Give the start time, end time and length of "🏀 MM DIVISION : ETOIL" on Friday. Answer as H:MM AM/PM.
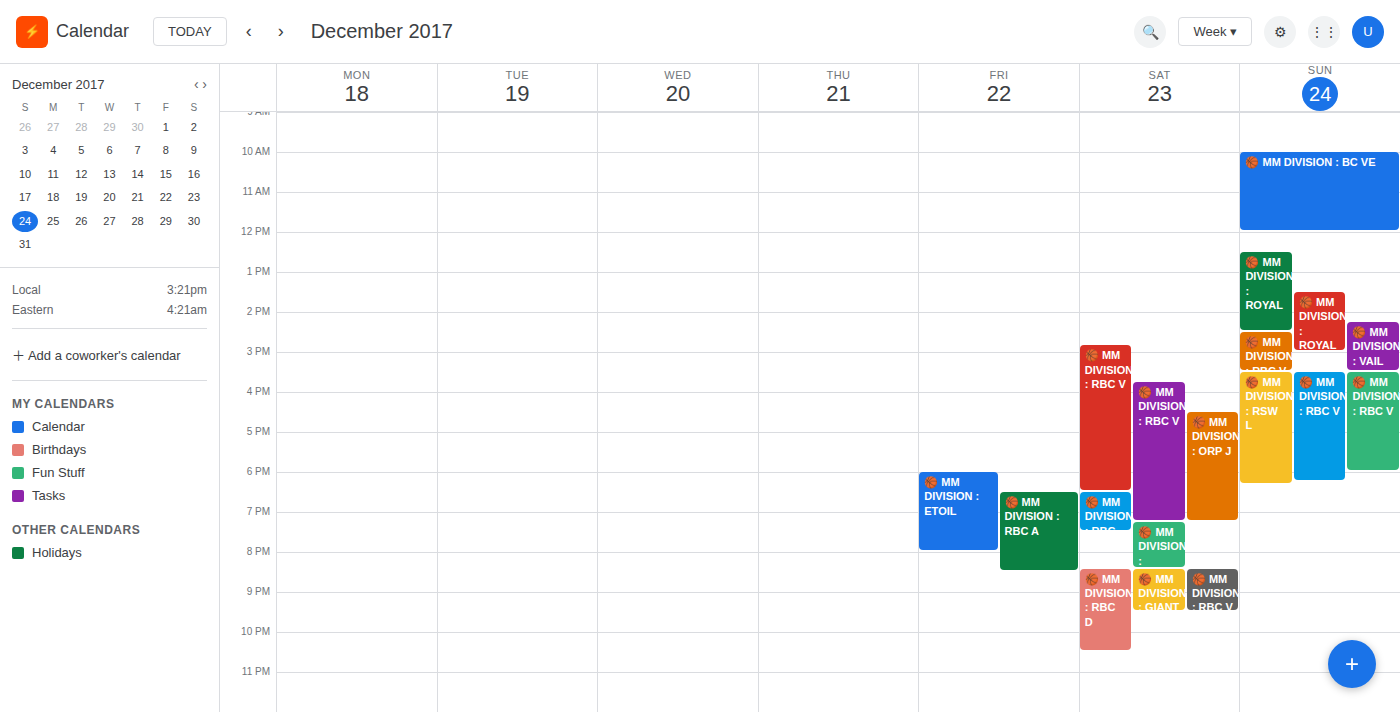
6:00 PM to 8:00 PM, 2 hours